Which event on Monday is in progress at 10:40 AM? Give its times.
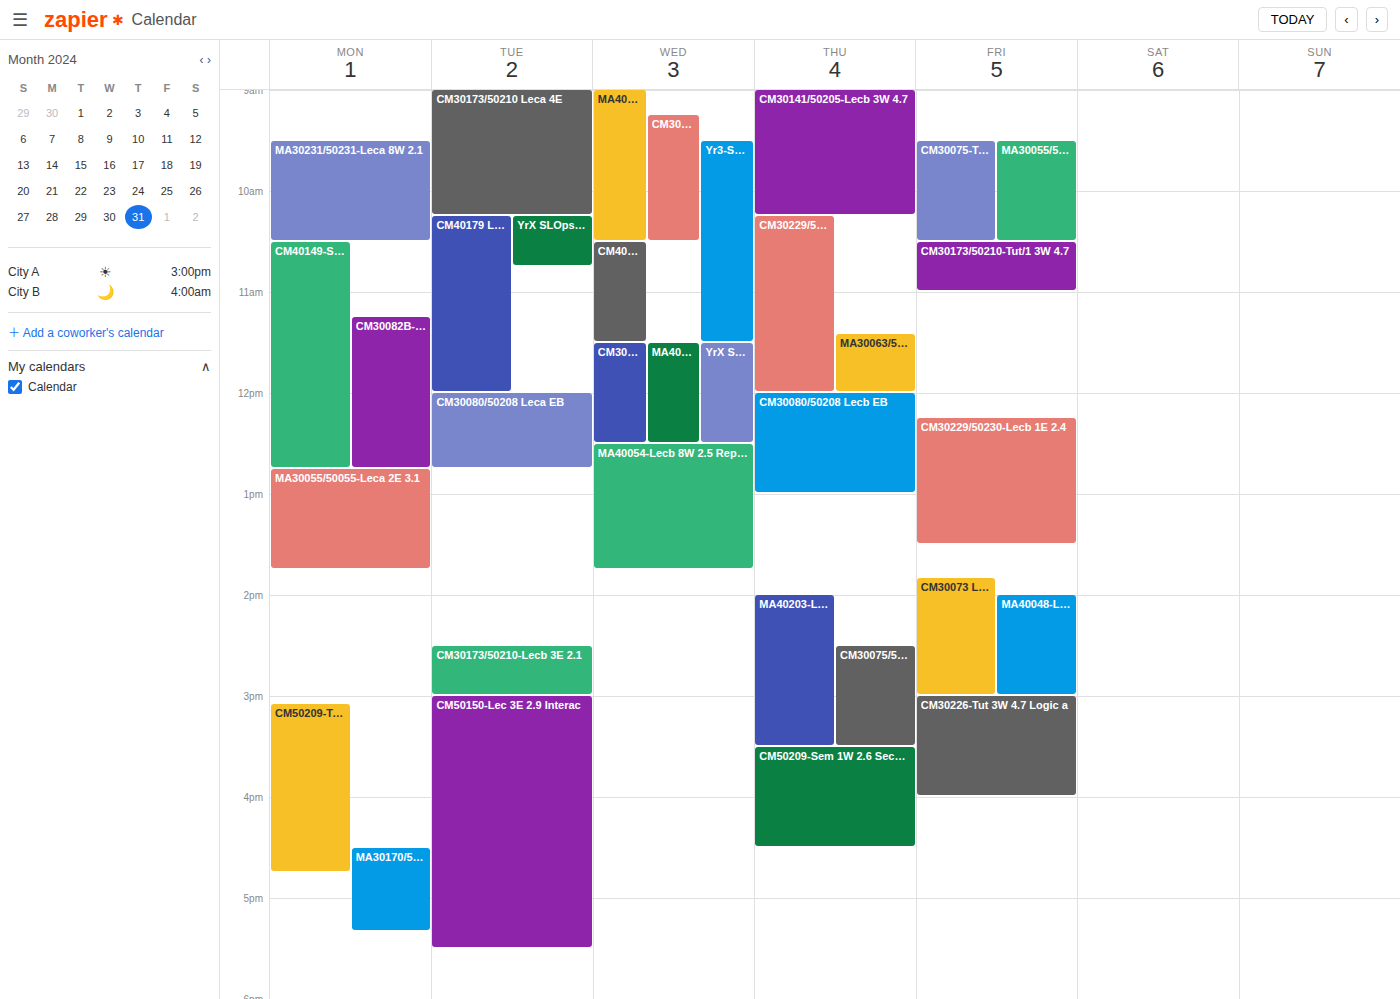
"CM40149-Sem 8W 2.4 Collabo", 10:30 AM to 12:45 PM